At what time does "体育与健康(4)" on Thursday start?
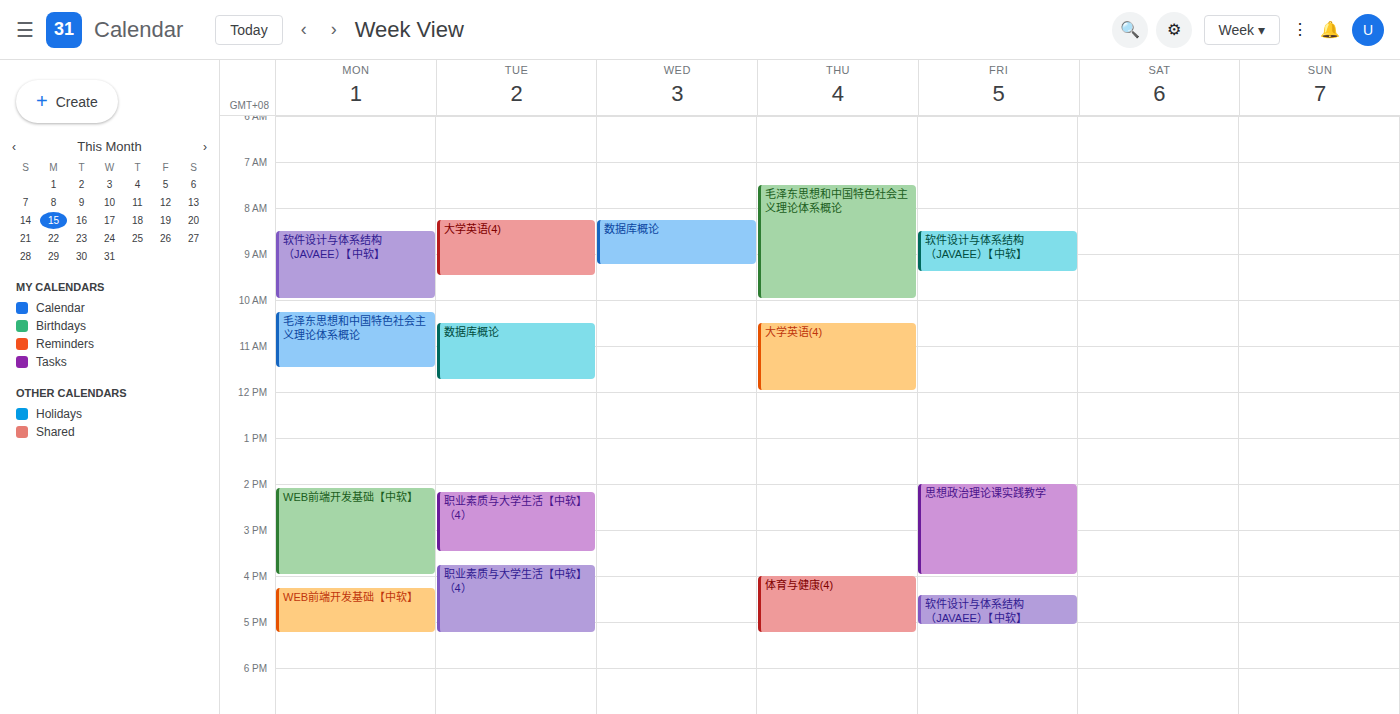
4:00 PM